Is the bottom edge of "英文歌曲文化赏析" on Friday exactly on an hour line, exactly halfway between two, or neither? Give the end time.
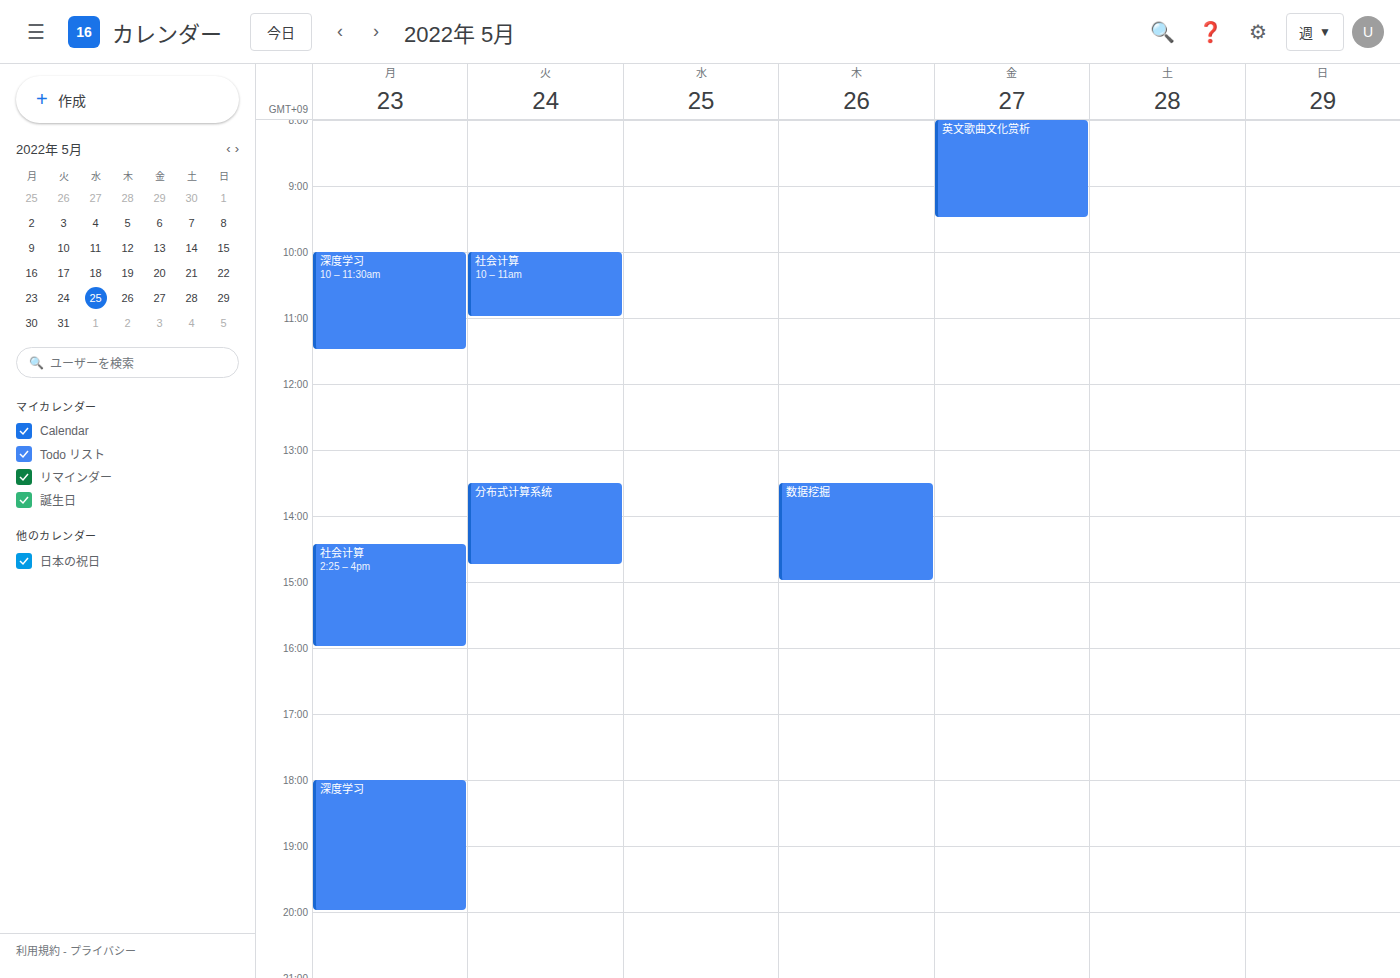
9:30 AM -- halfway between the 9 AM and 10 AM lines.